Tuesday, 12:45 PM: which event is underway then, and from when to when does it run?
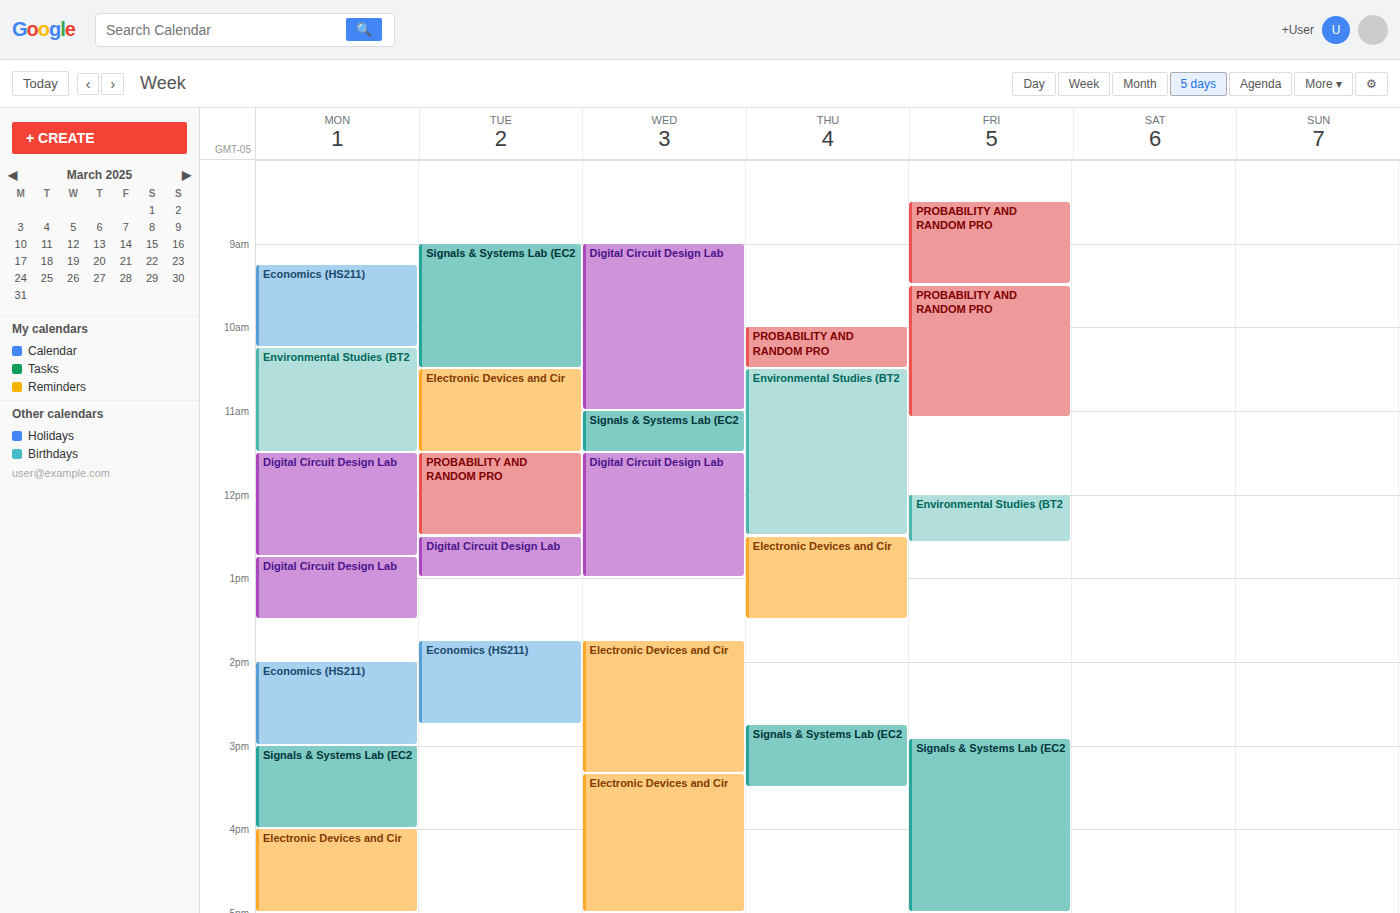
"Digital Circuit Design Lab", 12:30 PM to 1:00 PM